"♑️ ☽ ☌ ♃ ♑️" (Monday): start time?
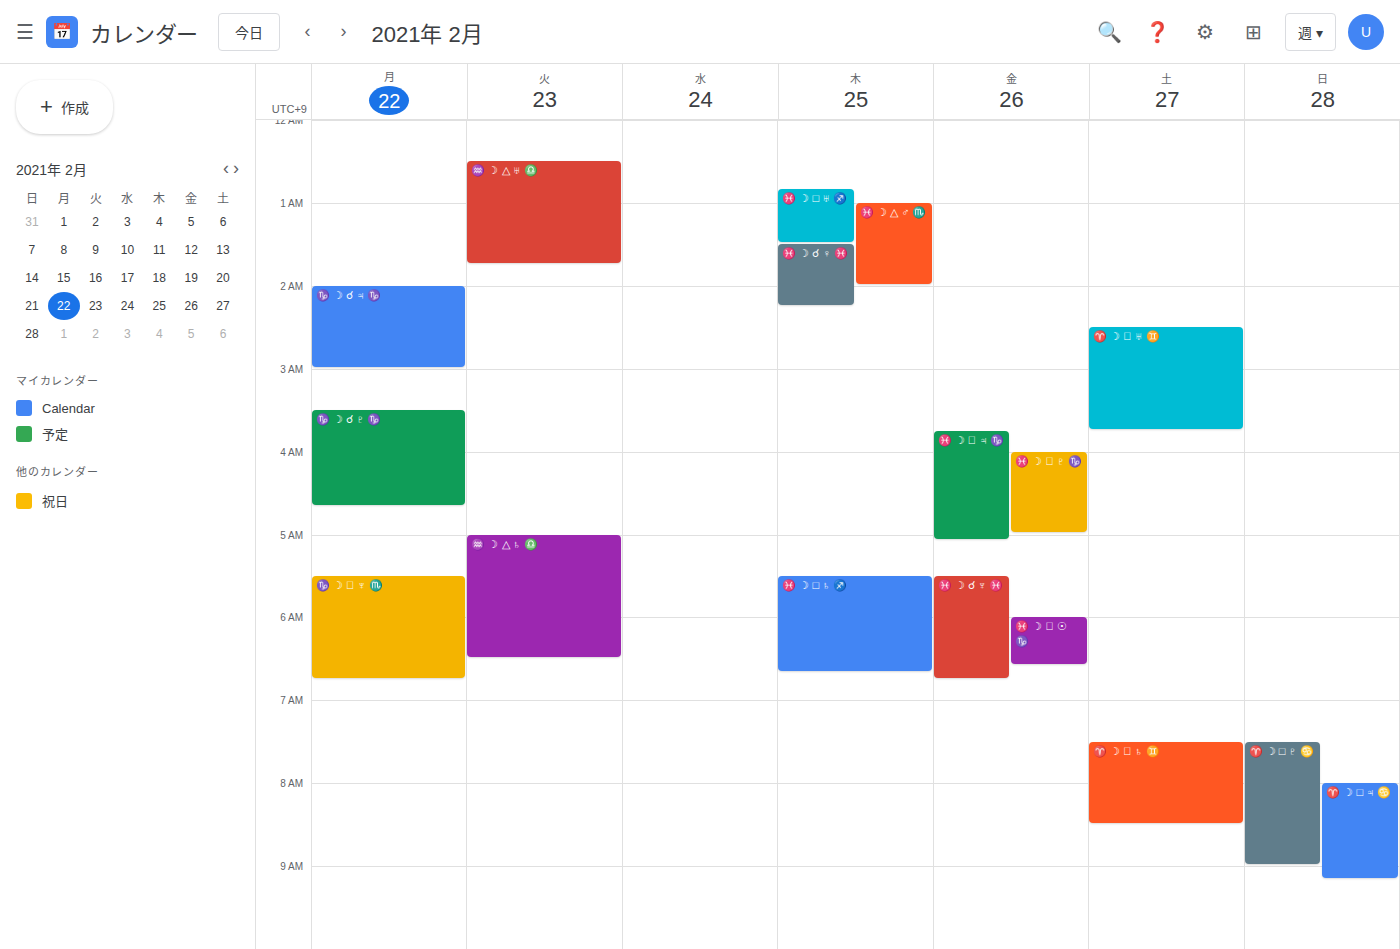
2:00 AM